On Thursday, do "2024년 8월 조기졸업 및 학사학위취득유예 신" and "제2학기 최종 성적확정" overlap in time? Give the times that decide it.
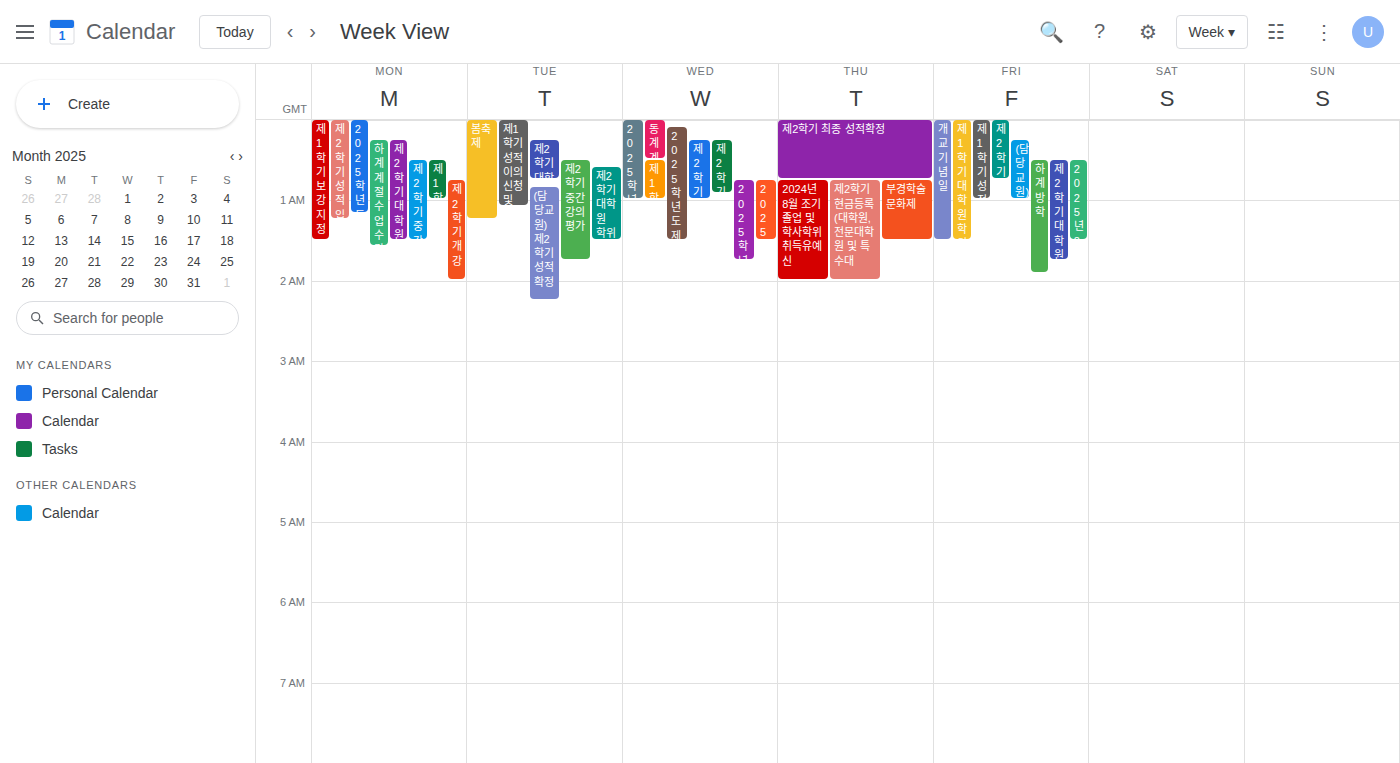
"제2학기 최종 성적확정" ends at 00:45, exactly when "2024년 8월 조기졸업 및 학사학위취득유예 신" starts -- they touch but do not overlap.